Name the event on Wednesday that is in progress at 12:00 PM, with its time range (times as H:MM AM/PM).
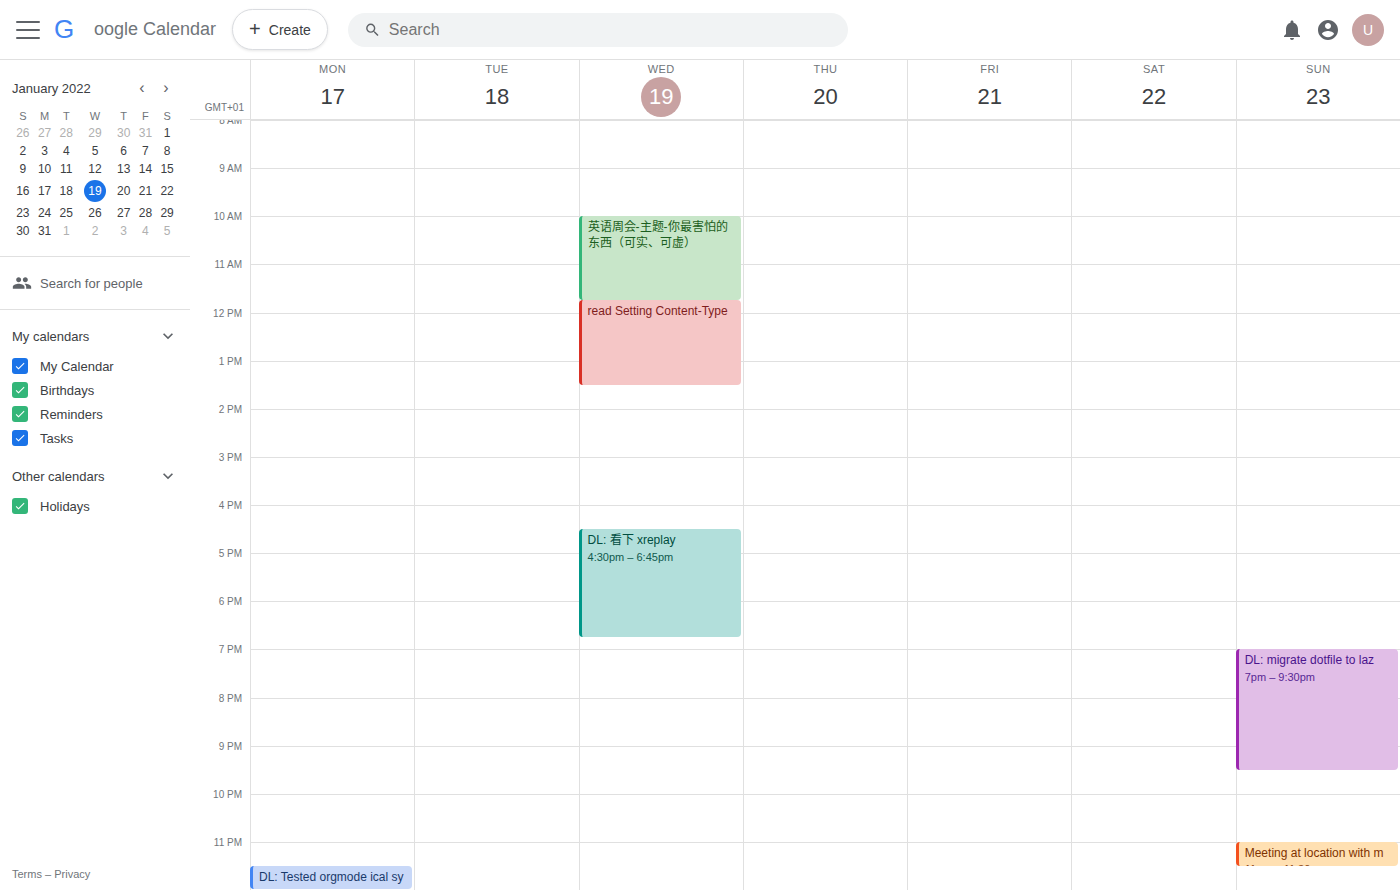
"read Setting Content-Type", 11:45 AM to 1:30 PM